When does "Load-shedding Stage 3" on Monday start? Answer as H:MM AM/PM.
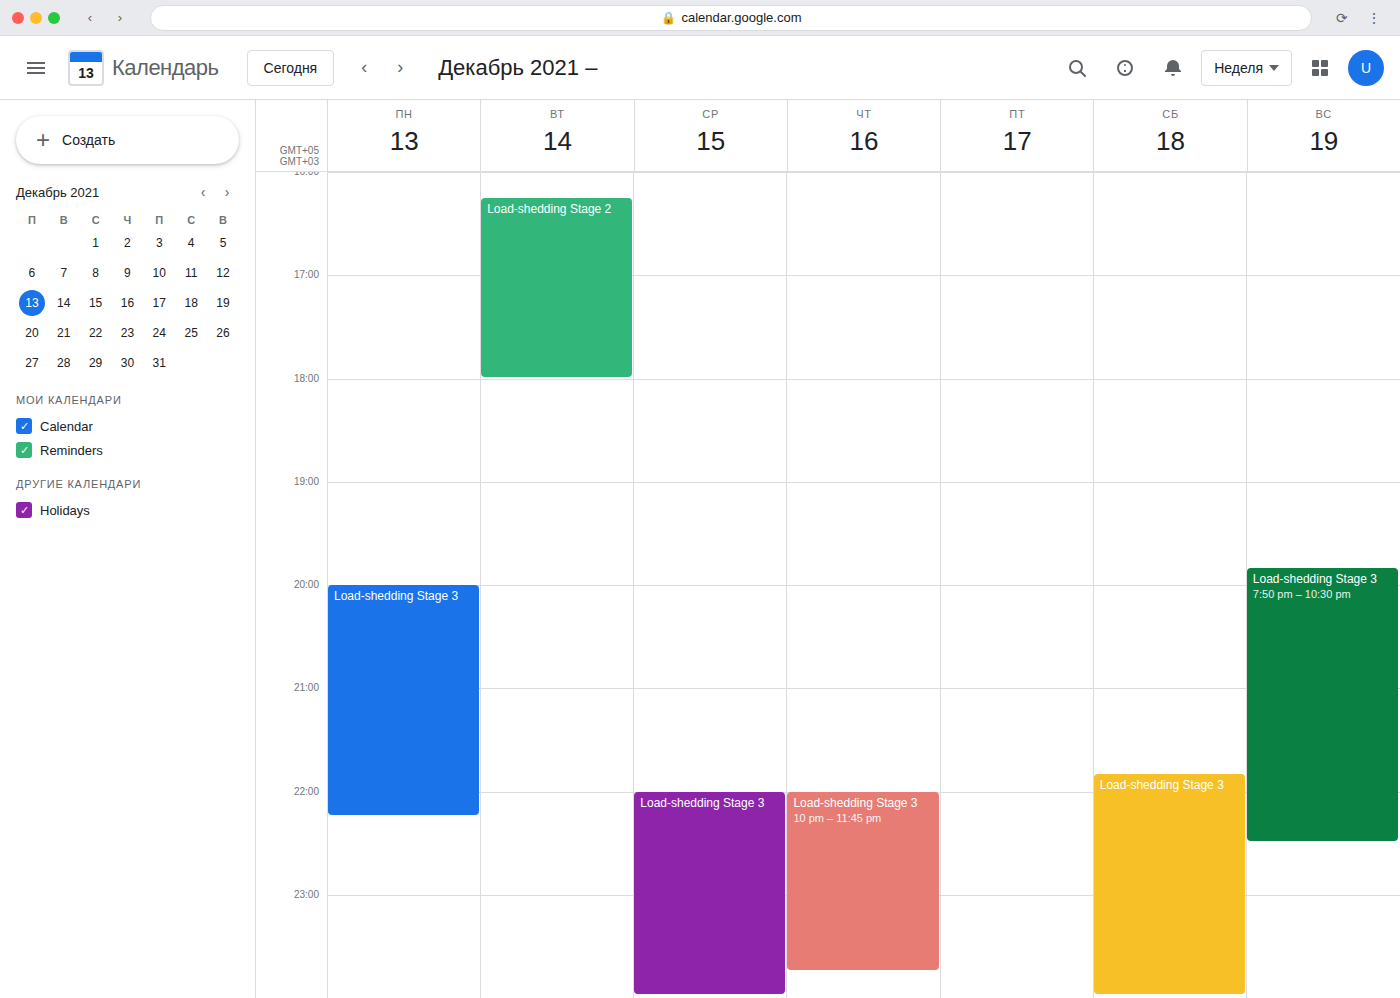
8:00 PM